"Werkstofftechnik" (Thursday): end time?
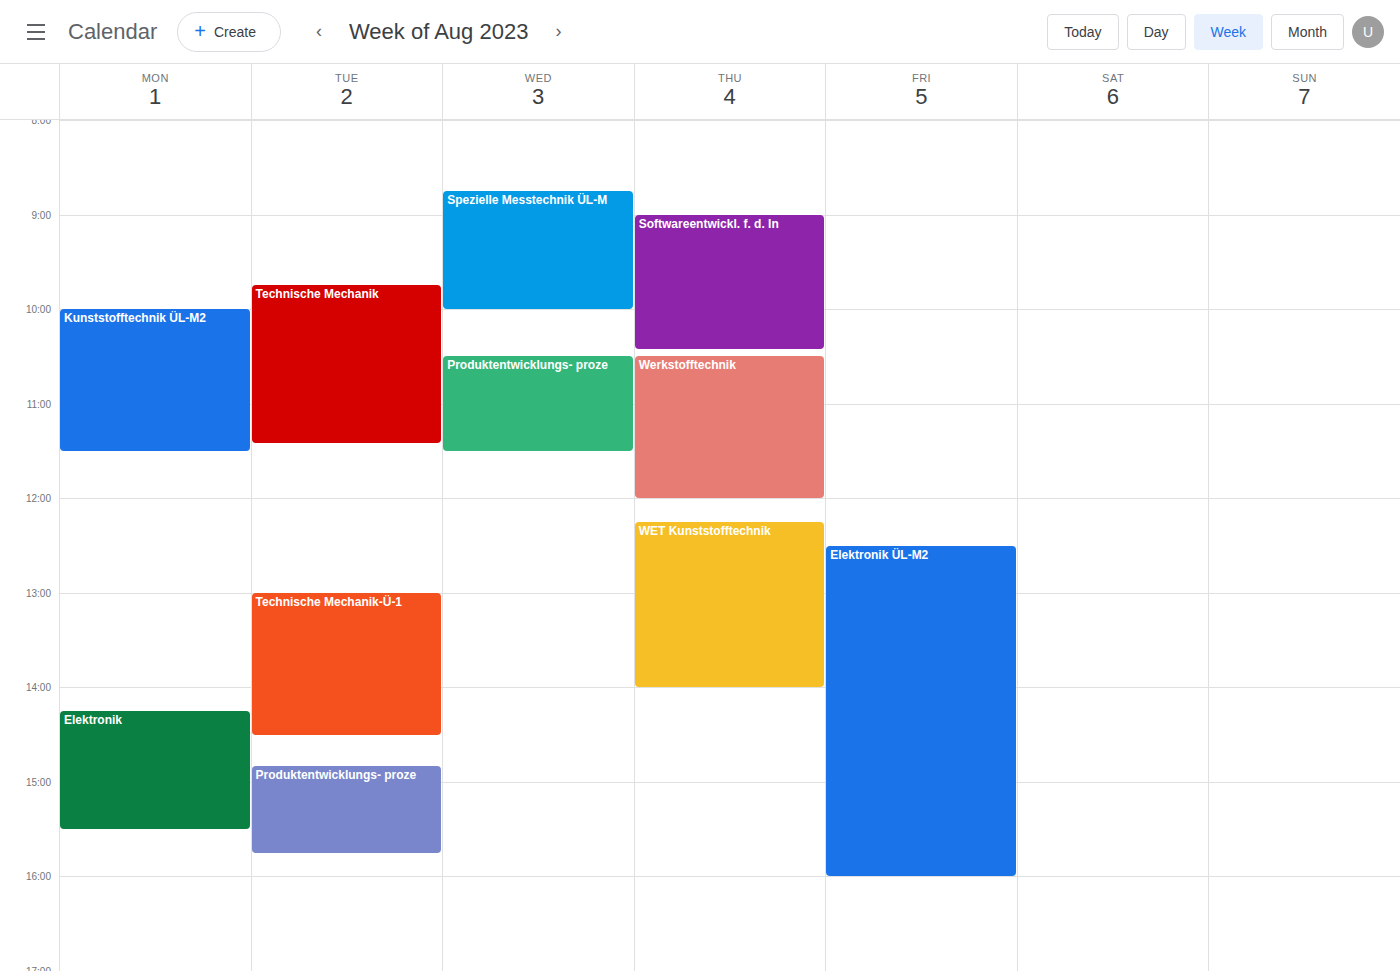
12:00 PM